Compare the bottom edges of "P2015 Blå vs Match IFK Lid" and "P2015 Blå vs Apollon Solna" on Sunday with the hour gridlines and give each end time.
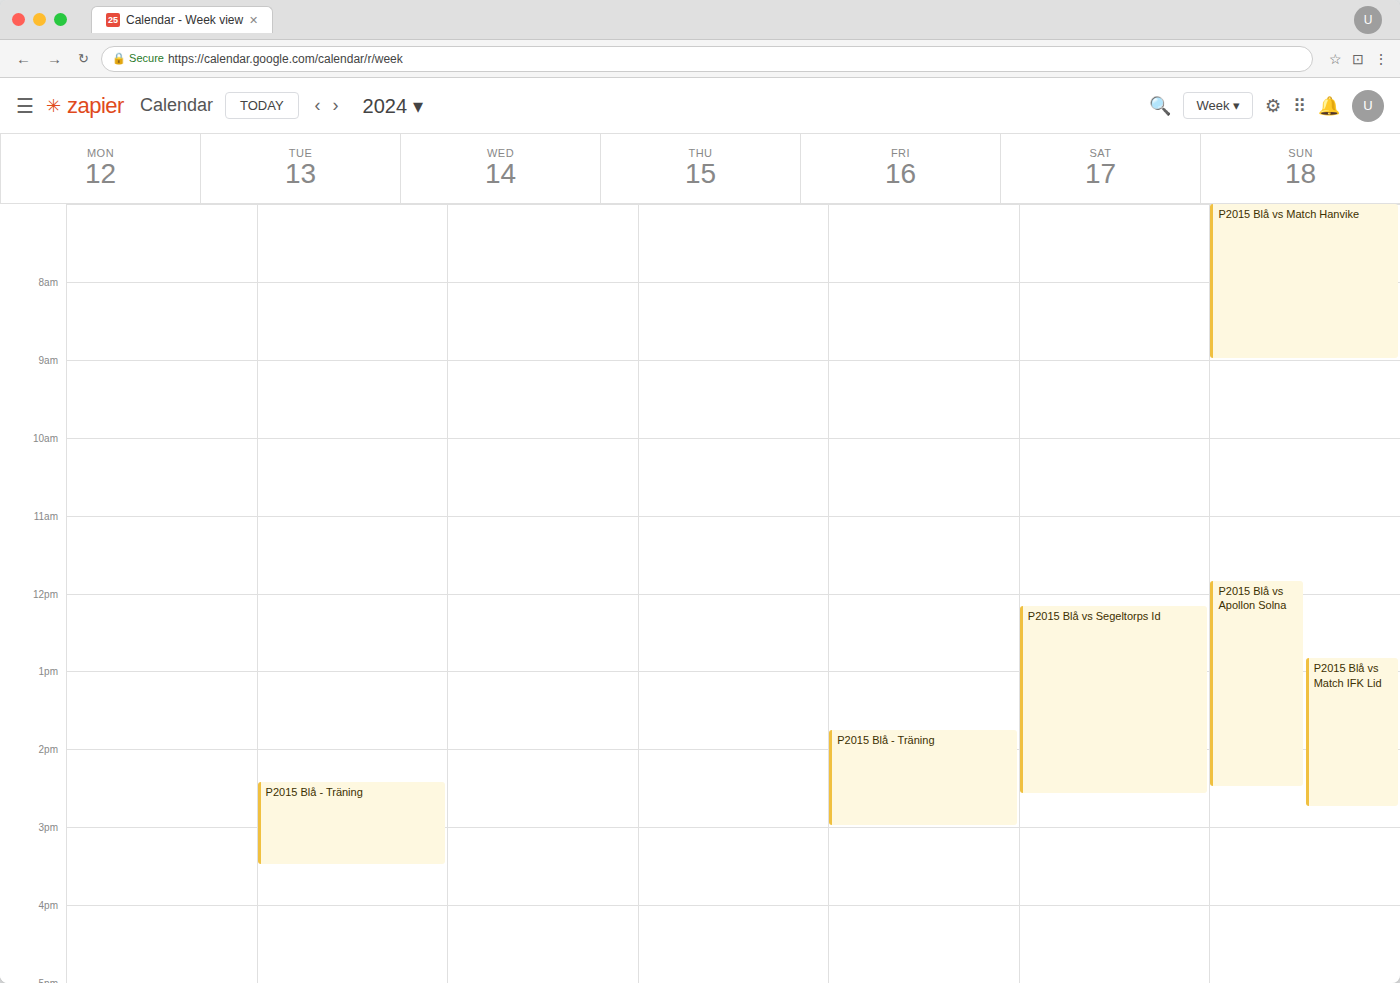
"P2015 Blå vs Match IFK Lid": 2:45 PM, neither: three quarters of the way from the 2 PM line to the 3 PM line. "P2015 Blå vs Apollon Solna": 2:30 PM, halfway between the 2 PM and 3 PM lines.